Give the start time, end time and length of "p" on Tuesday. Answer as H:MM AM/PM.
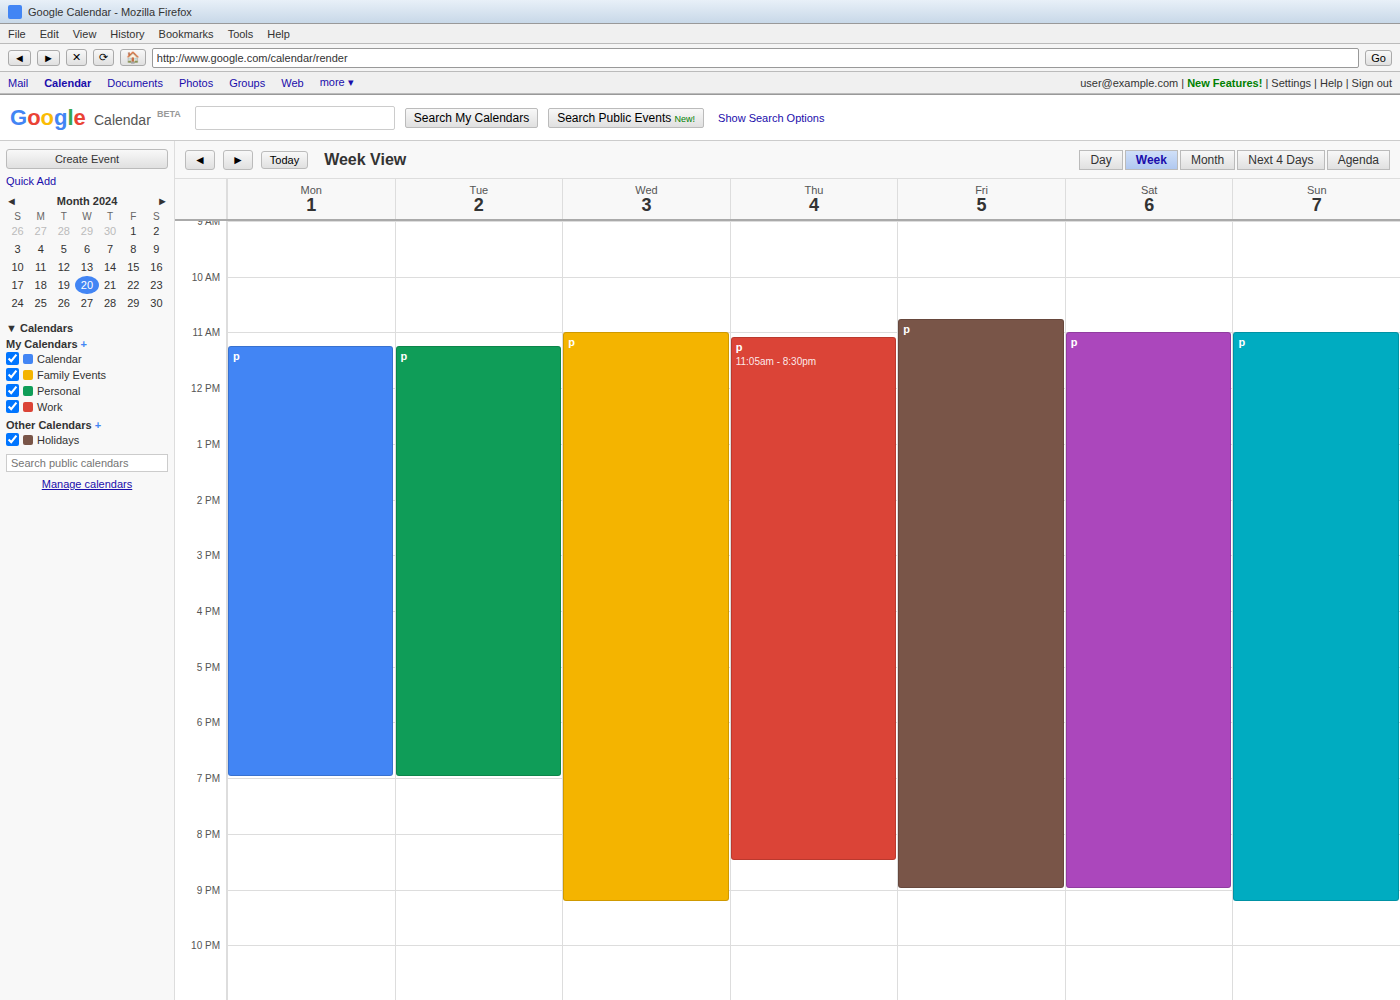
11:15 AM to 7:00 PM, 7 hours 45 minutes